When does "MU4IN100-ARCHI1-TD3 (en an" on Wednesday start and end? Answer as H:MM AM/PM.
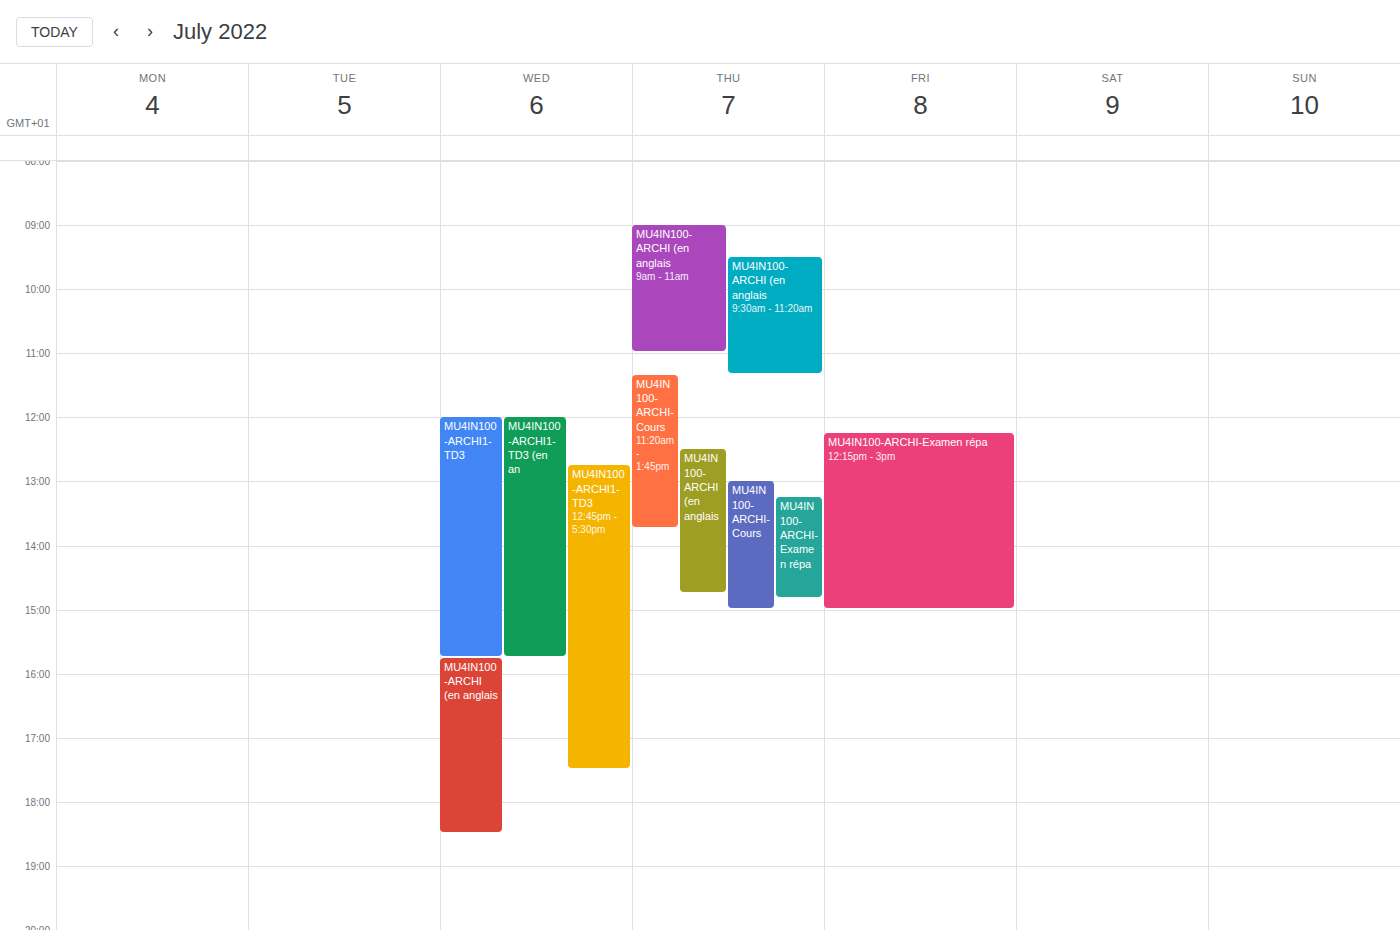
12:00 PM to 3:45 PM